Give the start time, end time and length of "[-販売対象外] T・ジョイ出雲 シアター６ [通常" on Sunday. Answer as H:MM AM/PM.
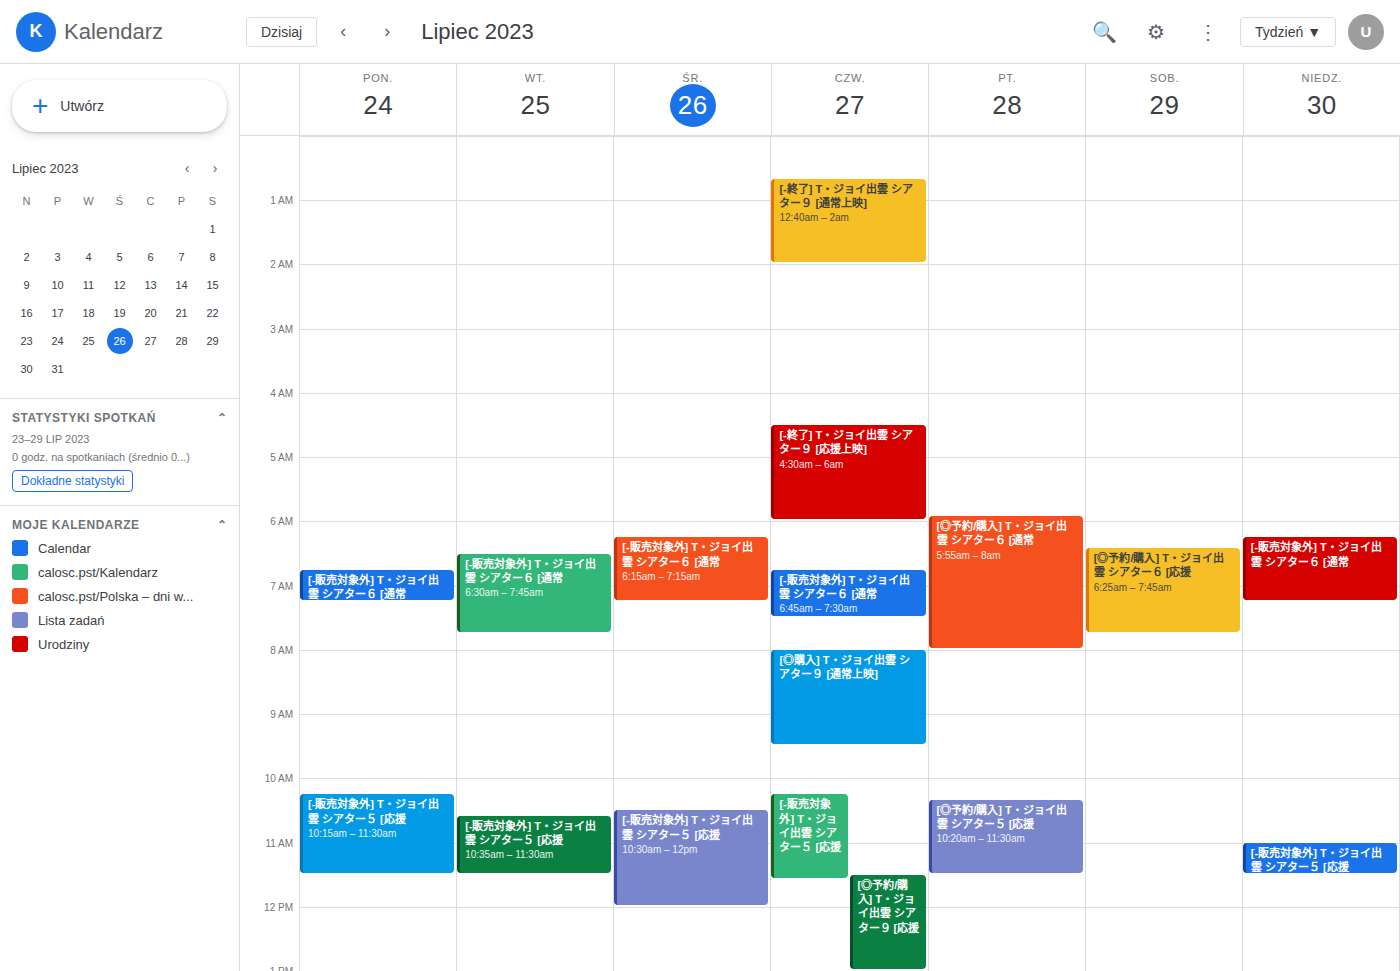
6:15 AM to 7:15 AM, 1 hour